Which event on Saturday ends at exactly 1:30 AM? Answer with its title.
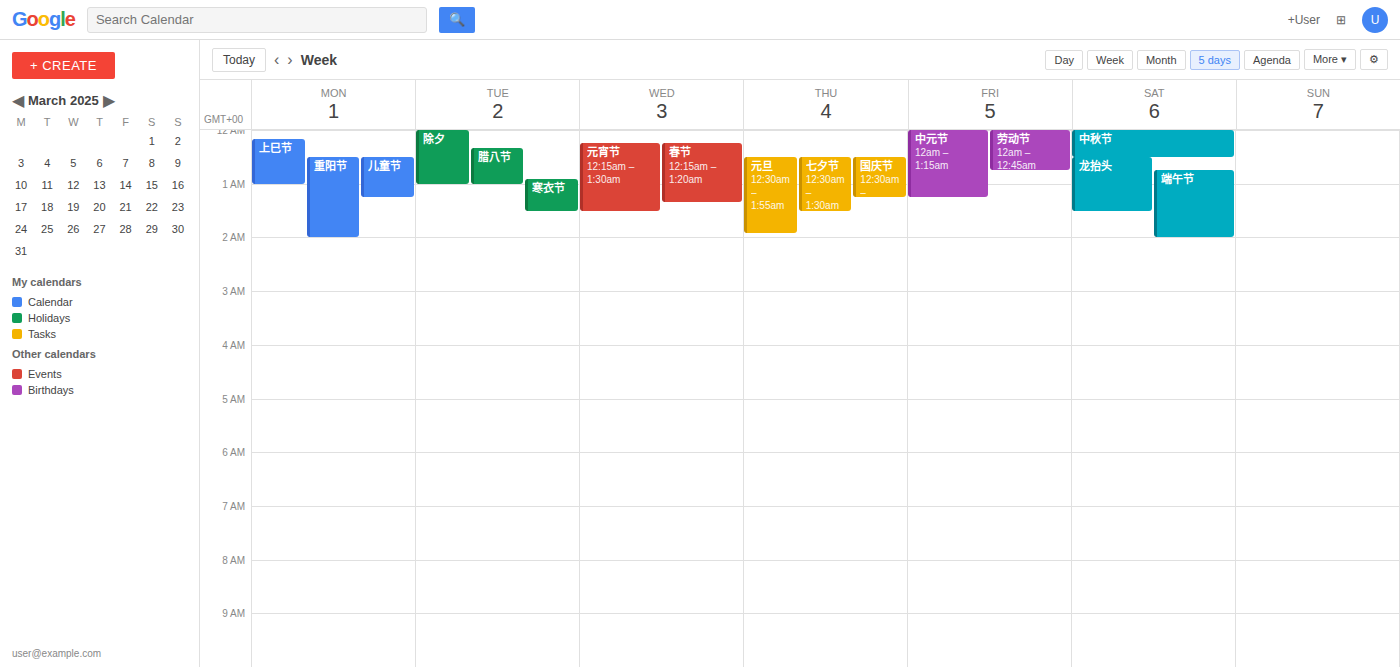
"龙抬头"